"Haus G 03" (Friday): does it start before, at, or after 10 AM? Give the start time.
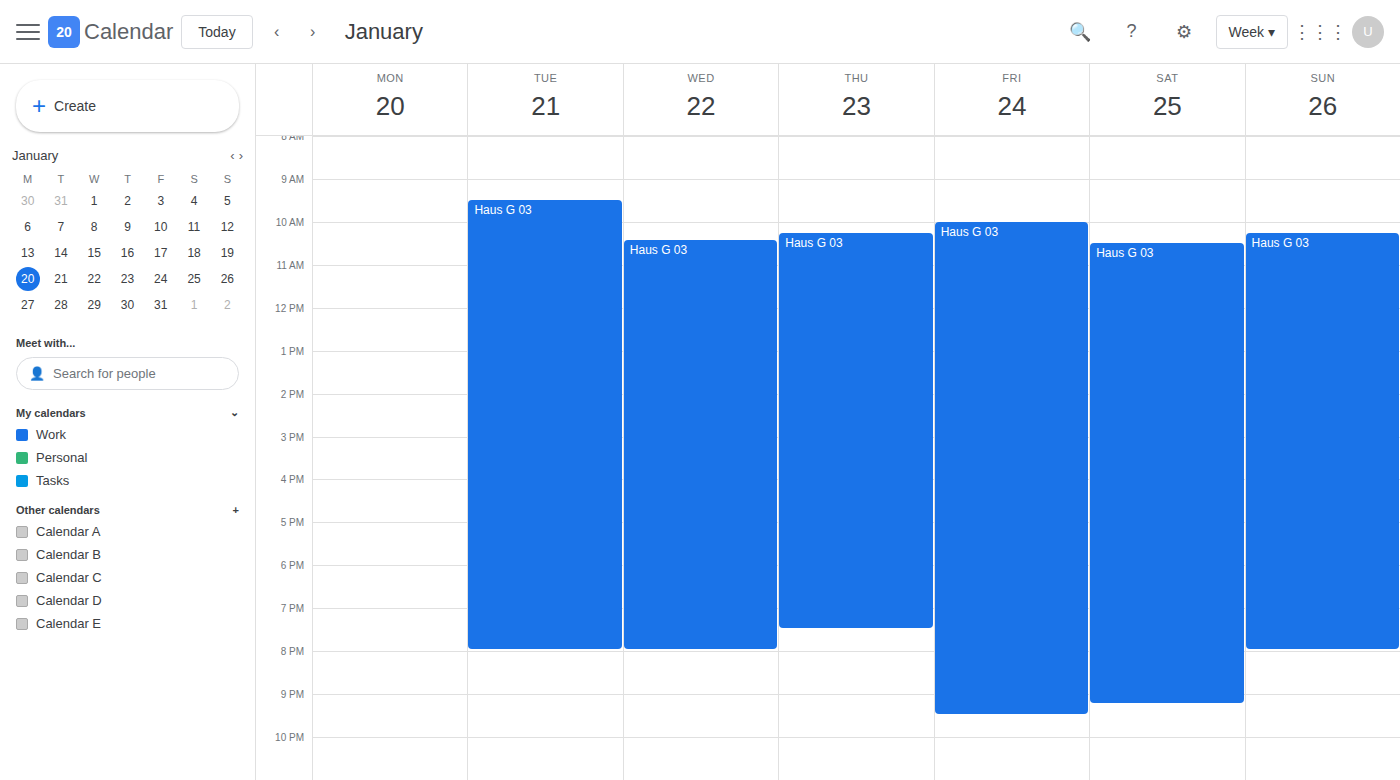
10:00 AM -- exactly at 10 AM, on the 10 AM line.